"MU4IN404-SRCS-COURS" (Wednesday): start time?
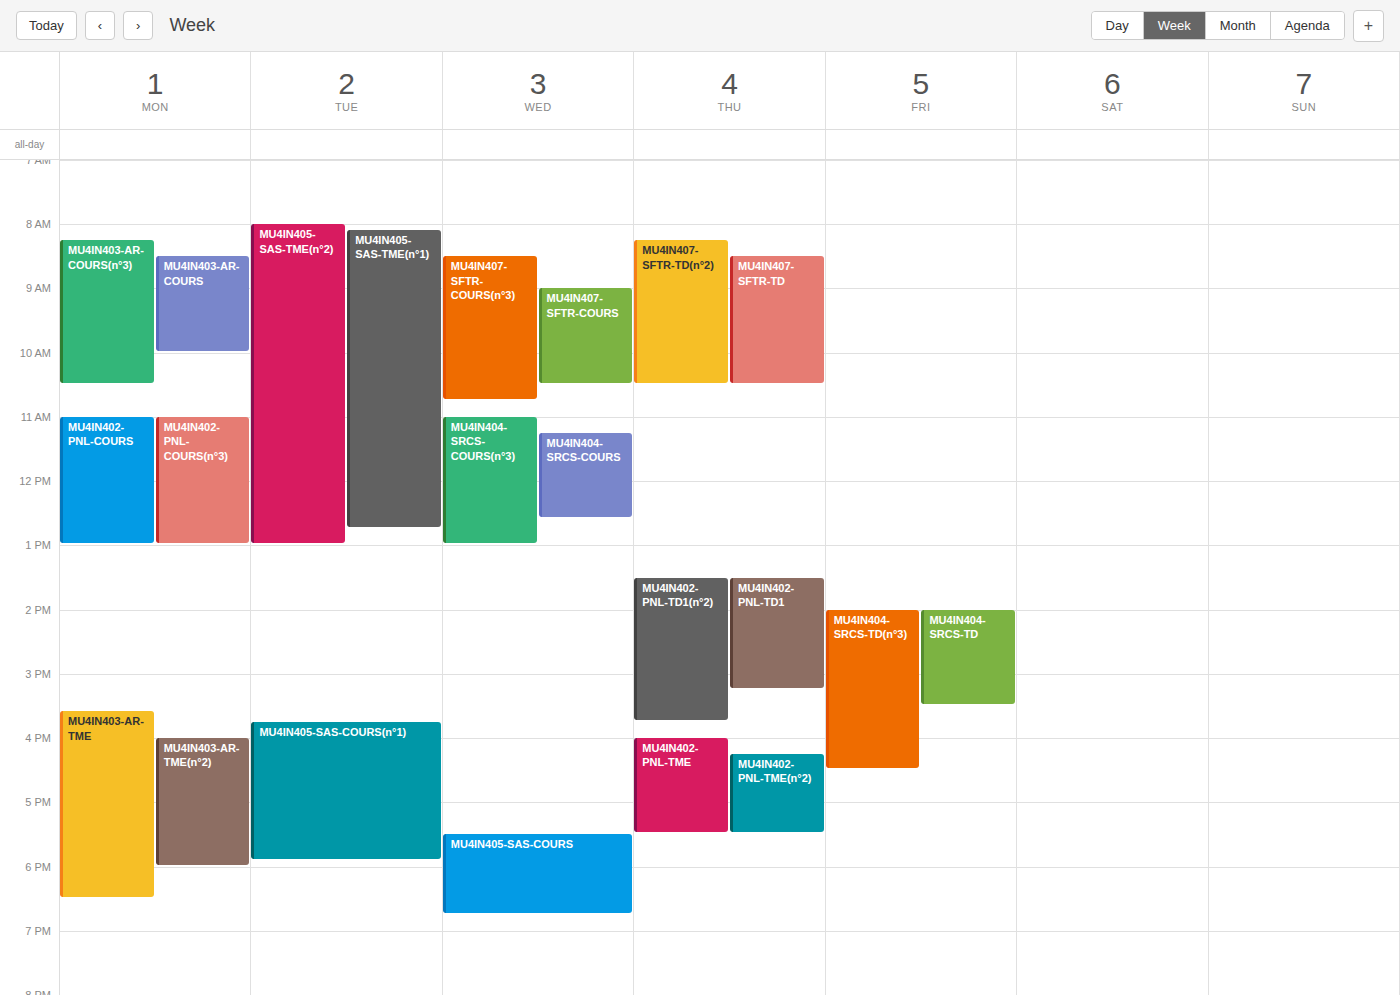
11:15 AM